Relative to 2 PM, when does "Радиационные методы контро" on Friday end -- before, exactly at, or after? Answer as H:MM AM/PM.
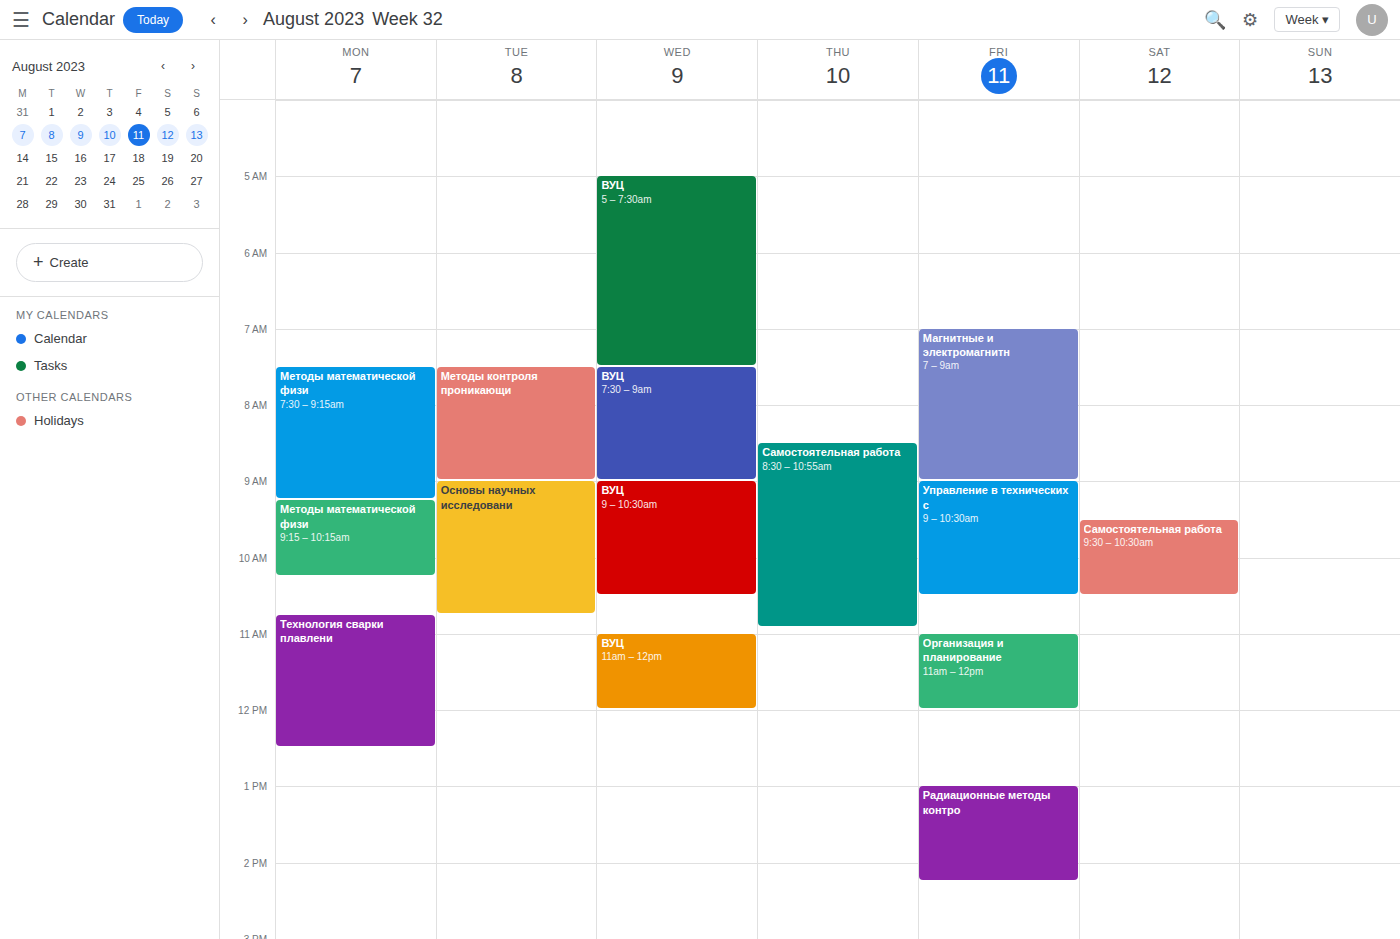
2:15 PM -- after 2 PM, 15 minutes below the 2 PM line.